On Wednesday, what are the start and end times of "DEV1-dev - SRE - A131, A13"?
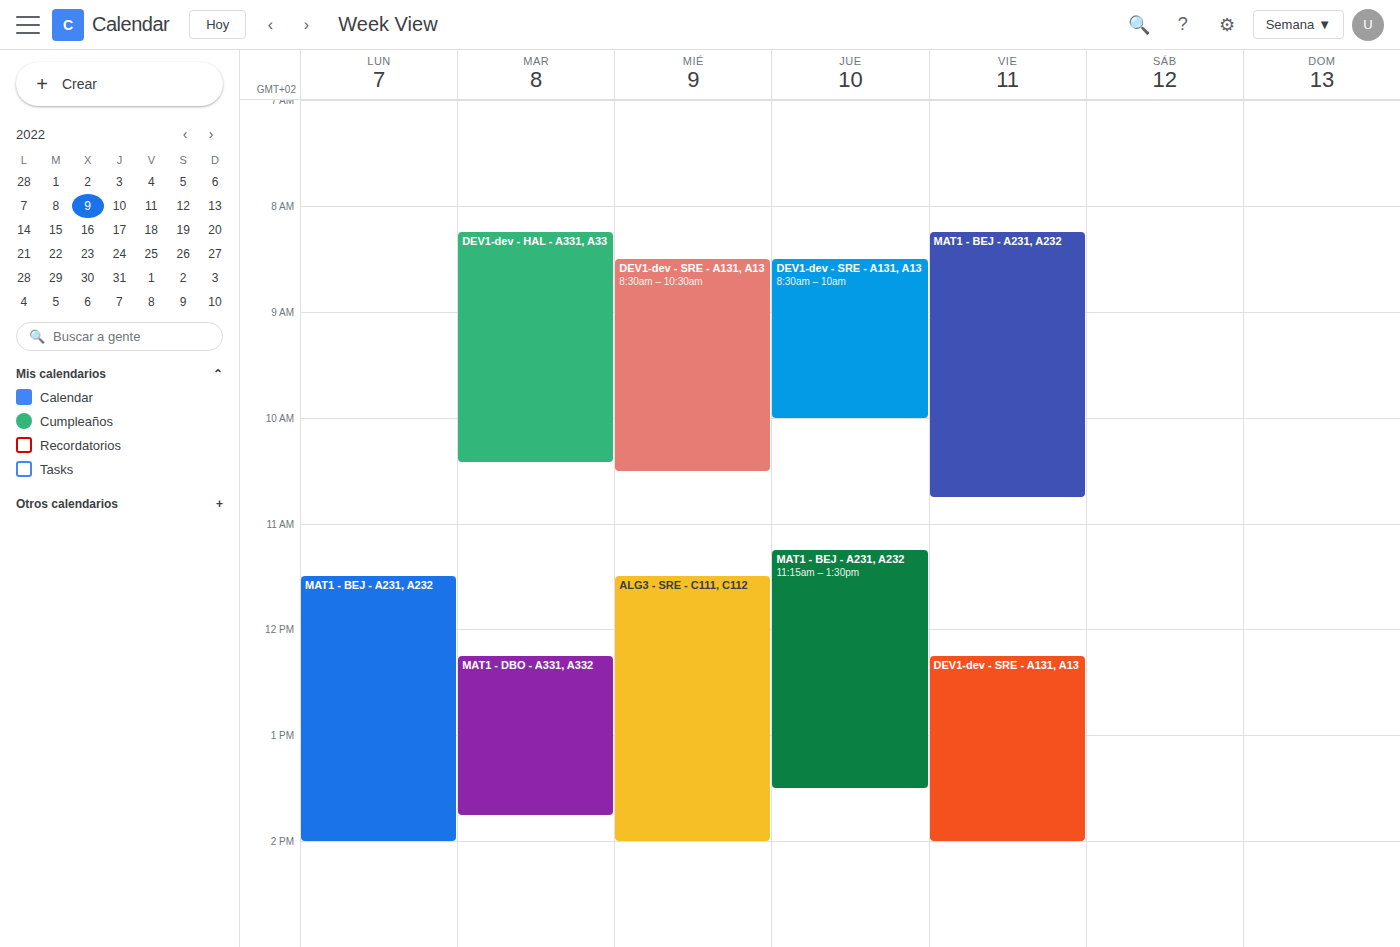
8:30 AM to 10:30 AM